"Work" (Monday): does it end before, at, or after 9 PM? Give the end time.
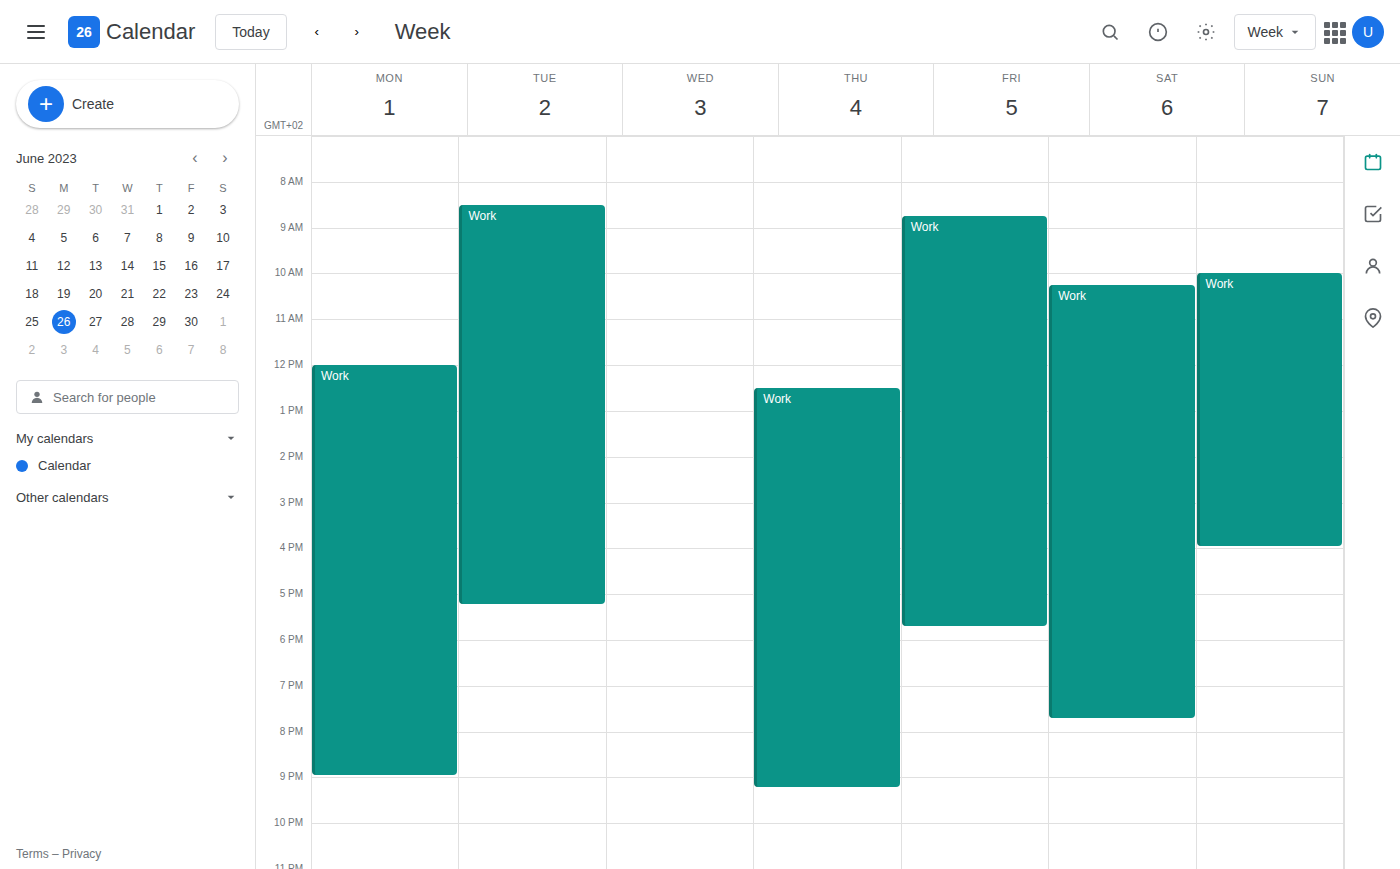
9:00 PM -- exactly at 9 PM, on the 9 PM line.